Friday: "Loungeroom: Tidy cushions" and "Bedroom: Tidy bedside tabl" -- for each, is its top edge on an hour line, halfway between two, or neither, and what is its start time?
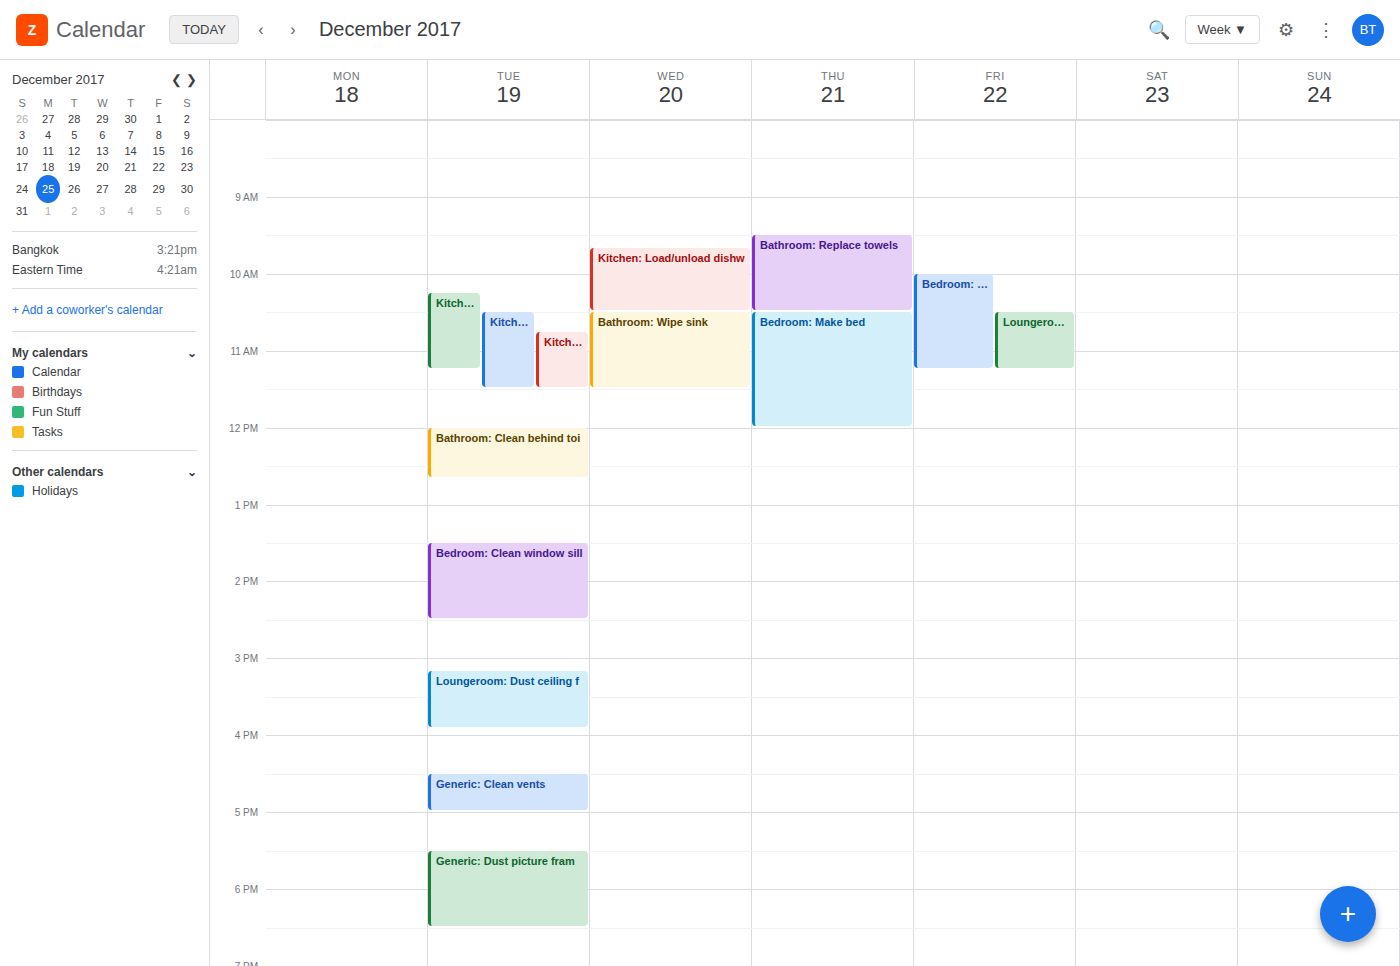
"Loungeroom: Tidy cushions": 10:30 AM, halfway between the 10 AM and 11 AM lines. "Bedroom: Tidy bedside tabl": 10:00 AM, exactly on the 10 AM line.